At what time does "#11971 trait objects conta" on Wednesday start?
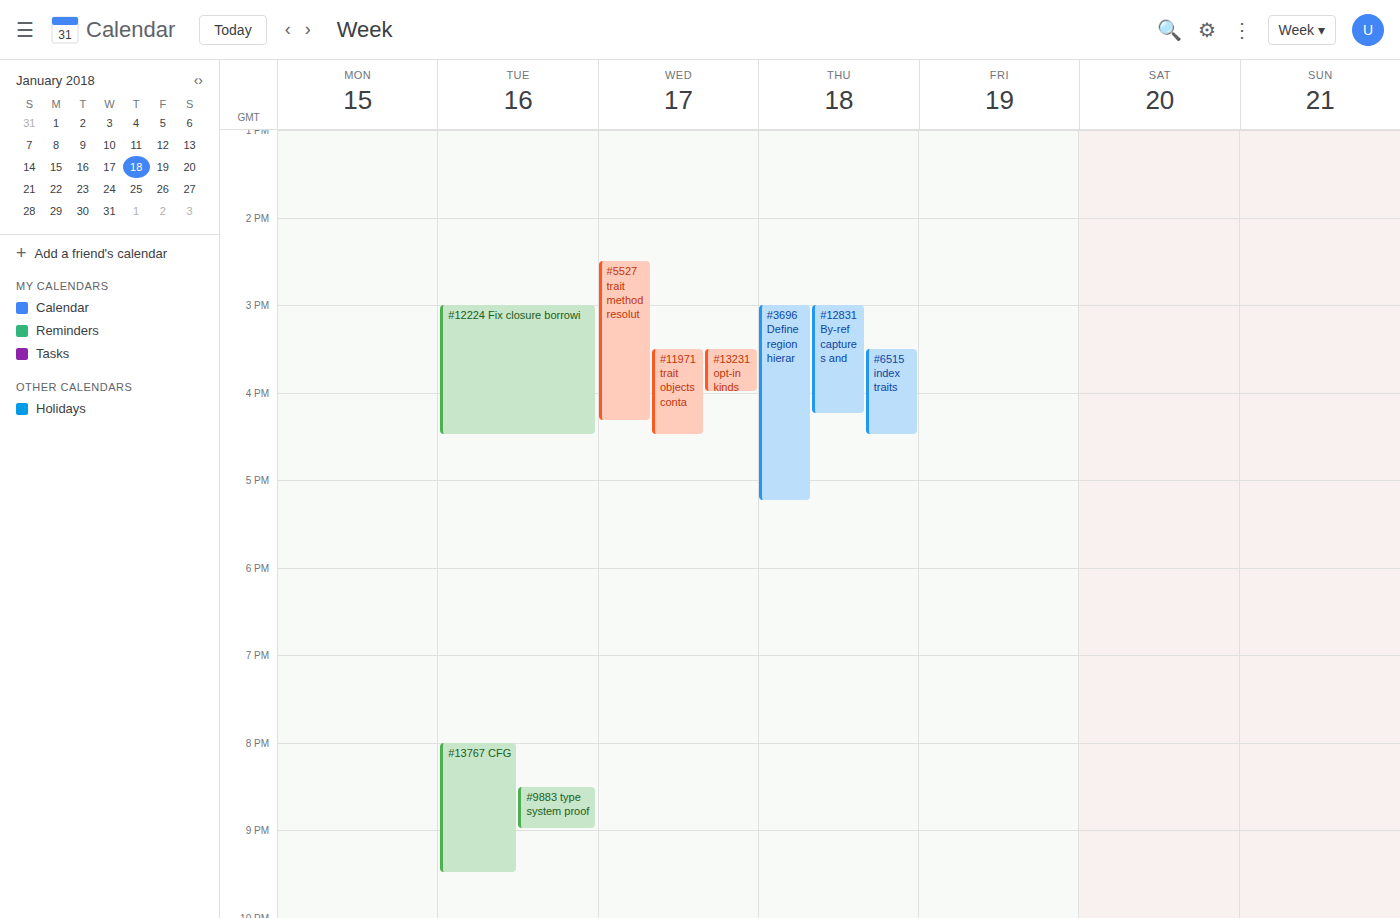
3:30 PM